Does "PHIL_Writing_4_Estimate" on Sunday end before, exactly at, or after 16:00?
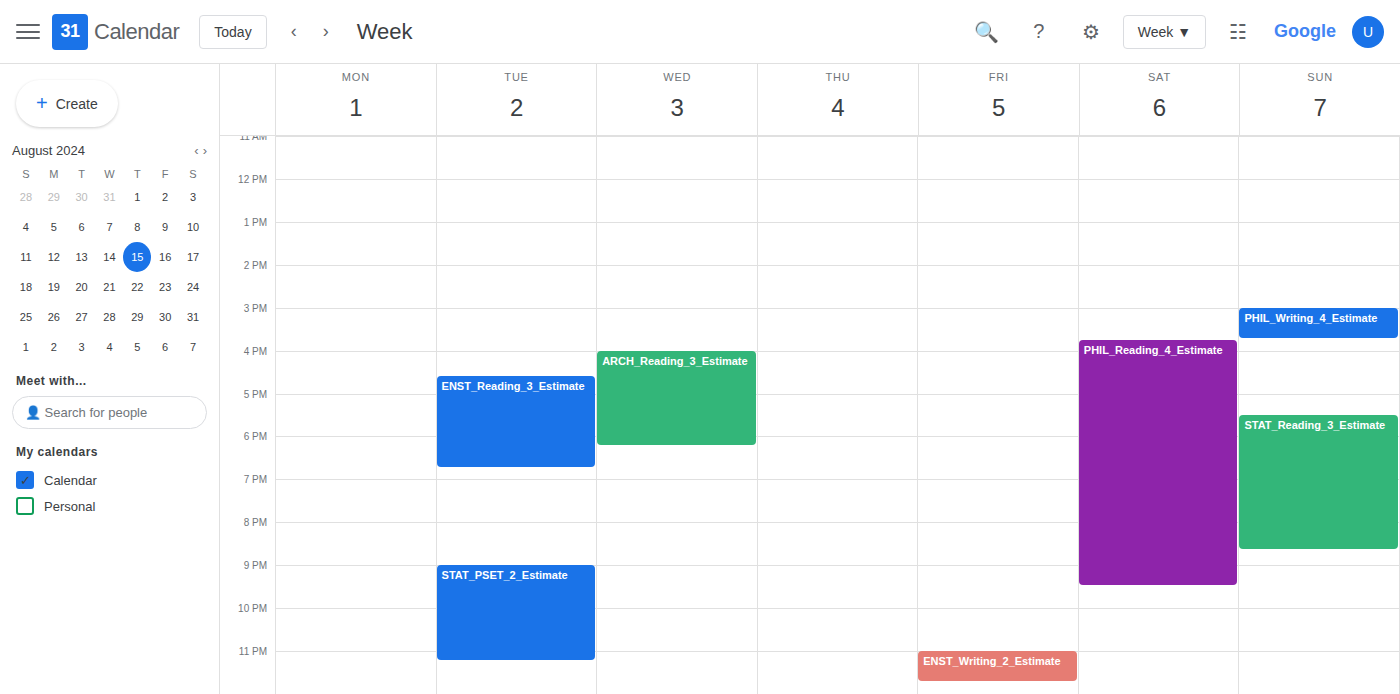
15:45 -- before 16:00, 15 minutes above the 16:00 line.